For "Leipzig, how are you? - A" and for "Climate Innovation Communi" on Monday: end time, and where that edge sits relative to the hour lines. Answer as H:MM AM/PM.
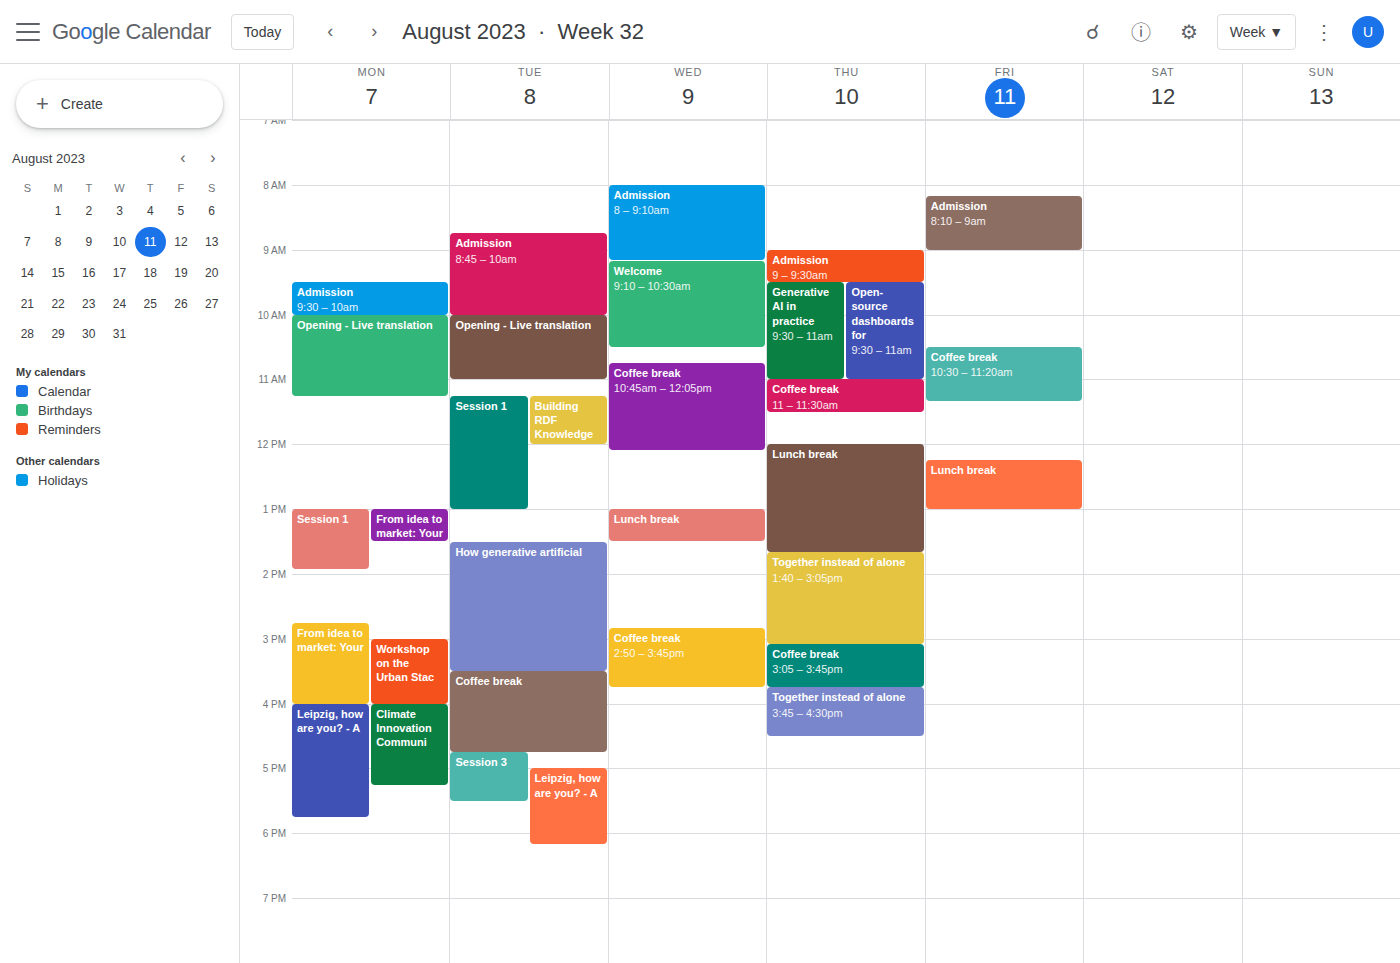
"Leipzig, how are you? - A": 5:45 PM, neither: three quarters of the way from the 5 PM line to the 6 PM line. "Climate Innovation Communi": 5:15 PM, neither: a quarter of the way from the 5 PM line to the 6 PM line.